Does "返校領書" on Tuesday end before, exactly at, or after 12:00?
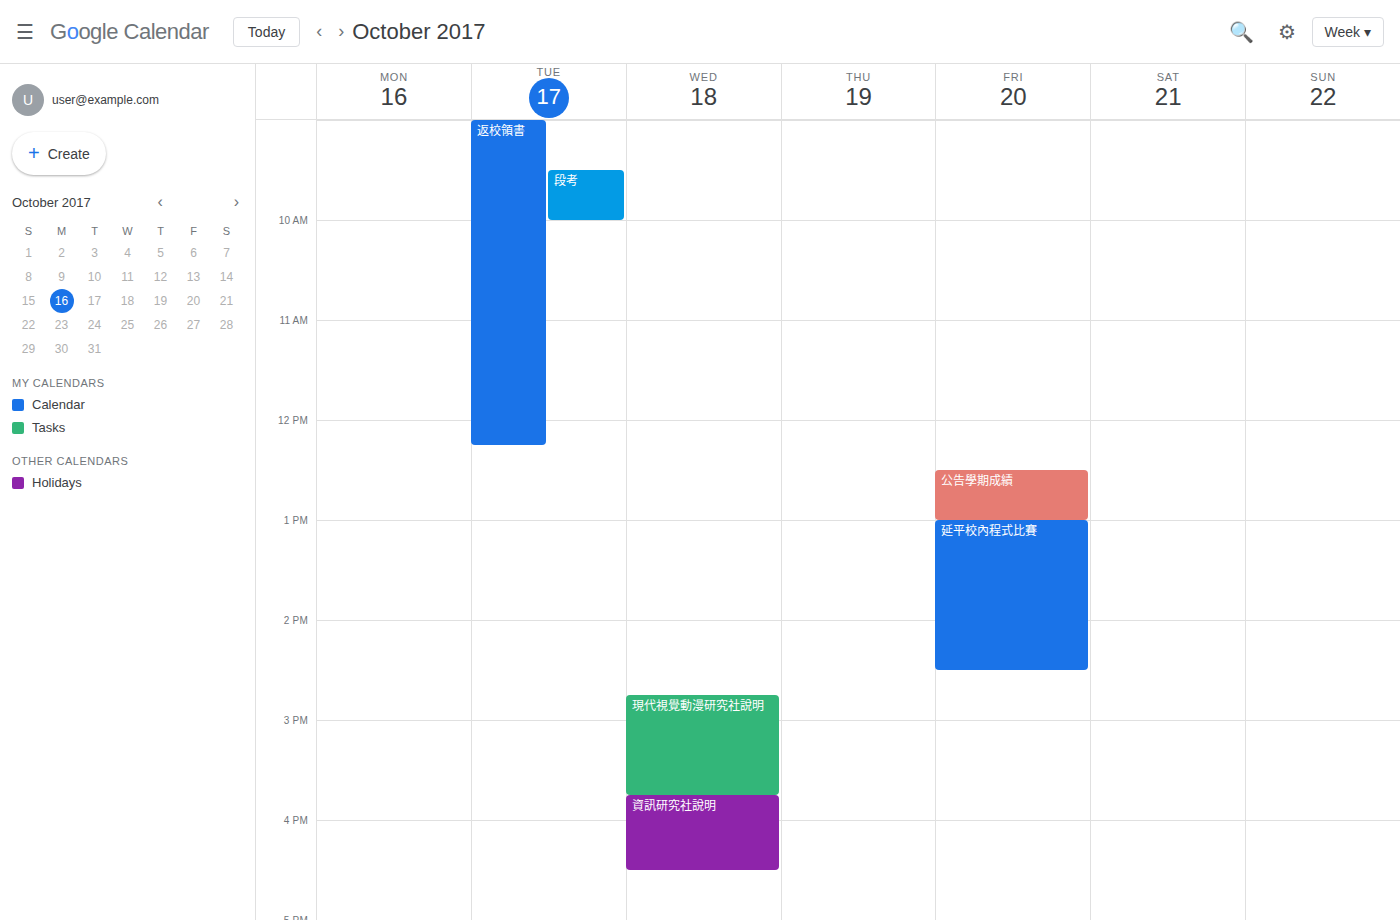
12:15 -- after 12:00, 15 minutes below the 12:00 line.